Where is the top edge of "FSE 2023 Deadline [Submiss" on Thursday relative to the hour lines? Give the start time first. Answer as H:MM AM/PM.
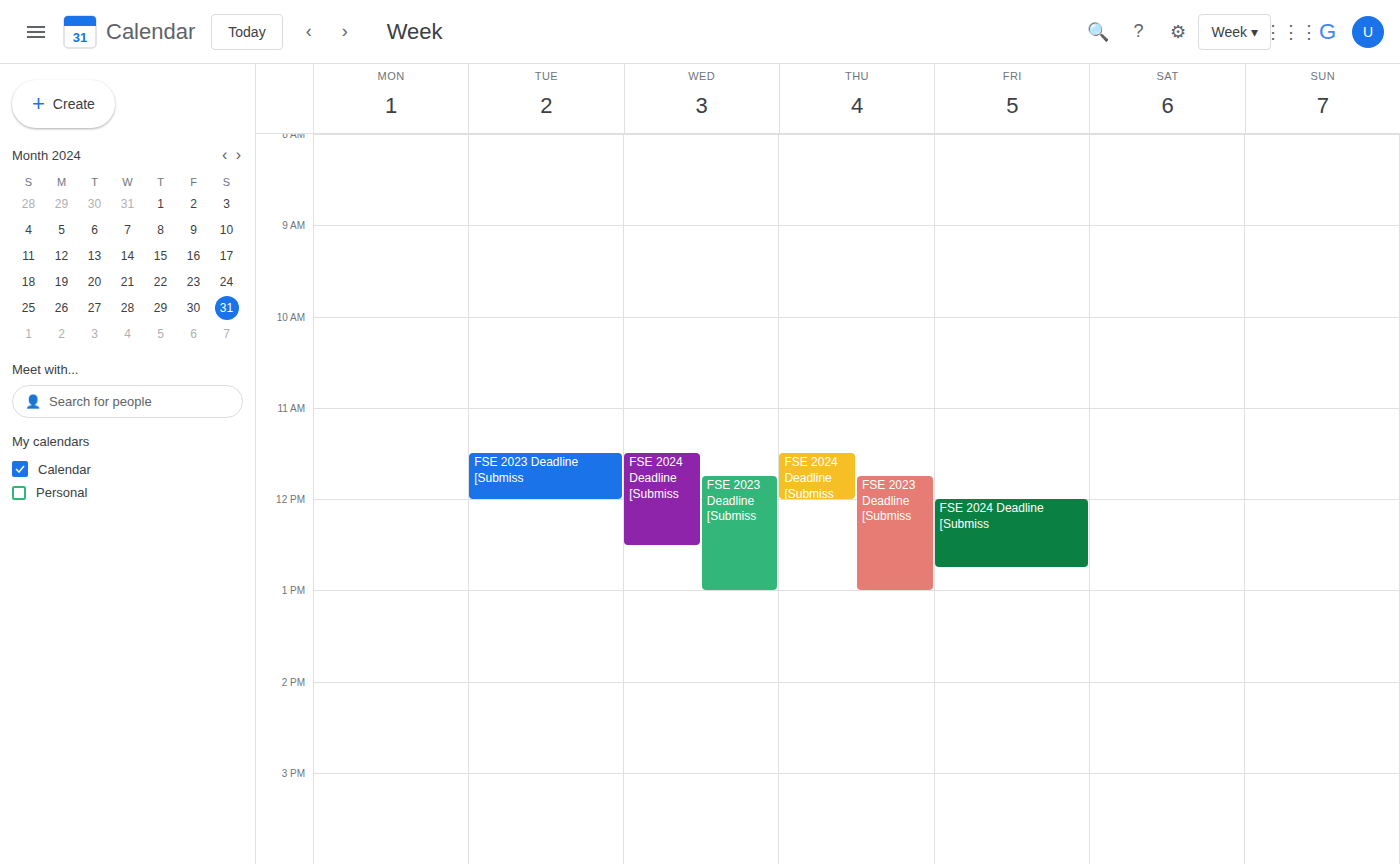
11:45 AM -- neither: three quarters of the way from the 11 AM line to the 12 PM line.